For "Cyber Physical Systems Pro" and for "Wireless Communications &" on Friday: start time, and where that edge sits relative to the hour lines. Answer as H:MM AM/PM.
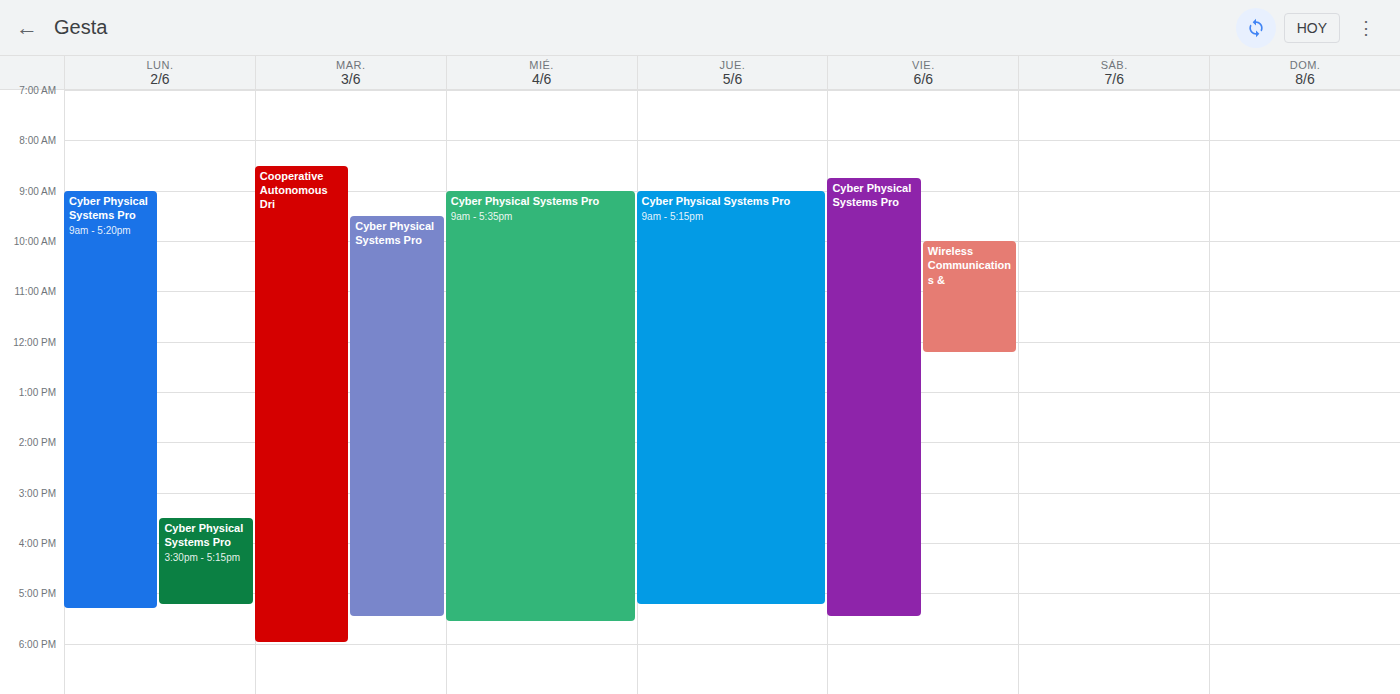
"Cyber Physical Systems Pro": 8:45 AM, neither: three quarters of the way from the 8 AM line to the 9 AM line. "Wireless Communications &": 10:00 AM, exactly on the 10 AM line.